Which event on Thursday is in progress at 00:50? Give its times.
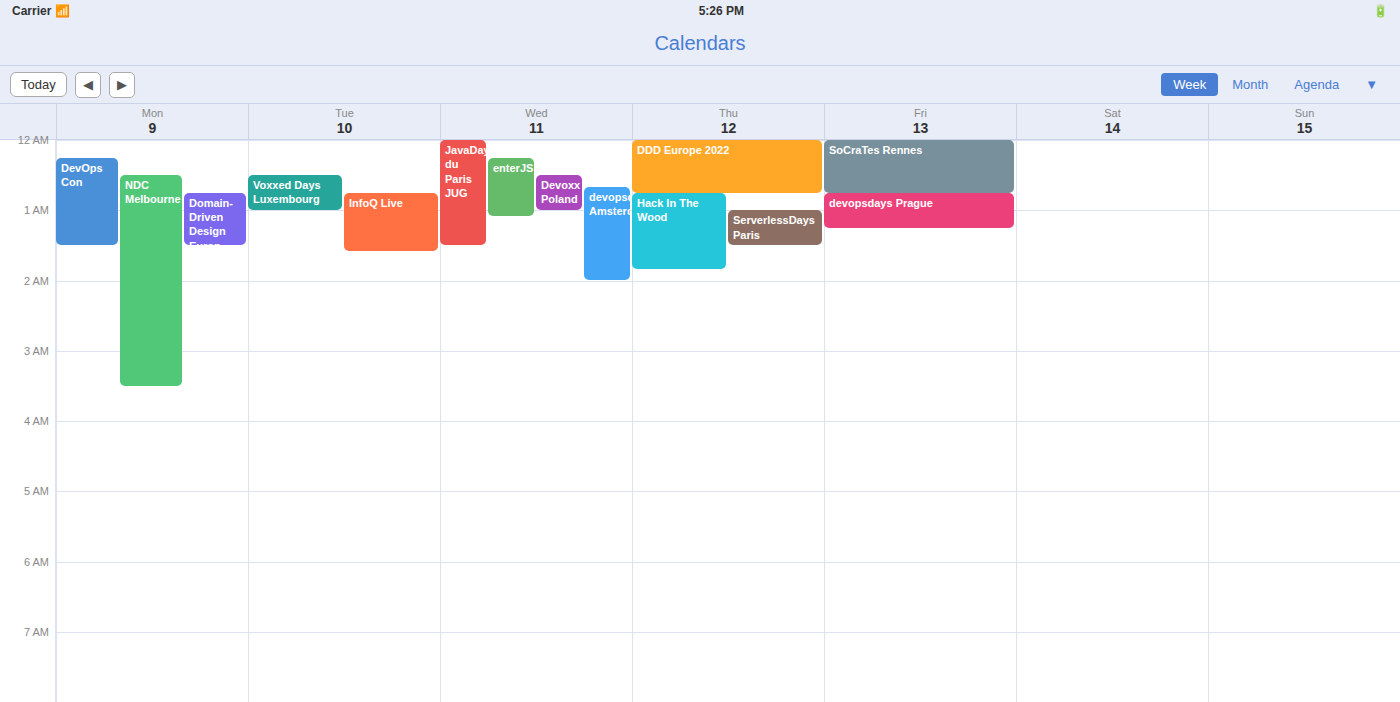
"Hack In The Wood", 00:45 to 01:50